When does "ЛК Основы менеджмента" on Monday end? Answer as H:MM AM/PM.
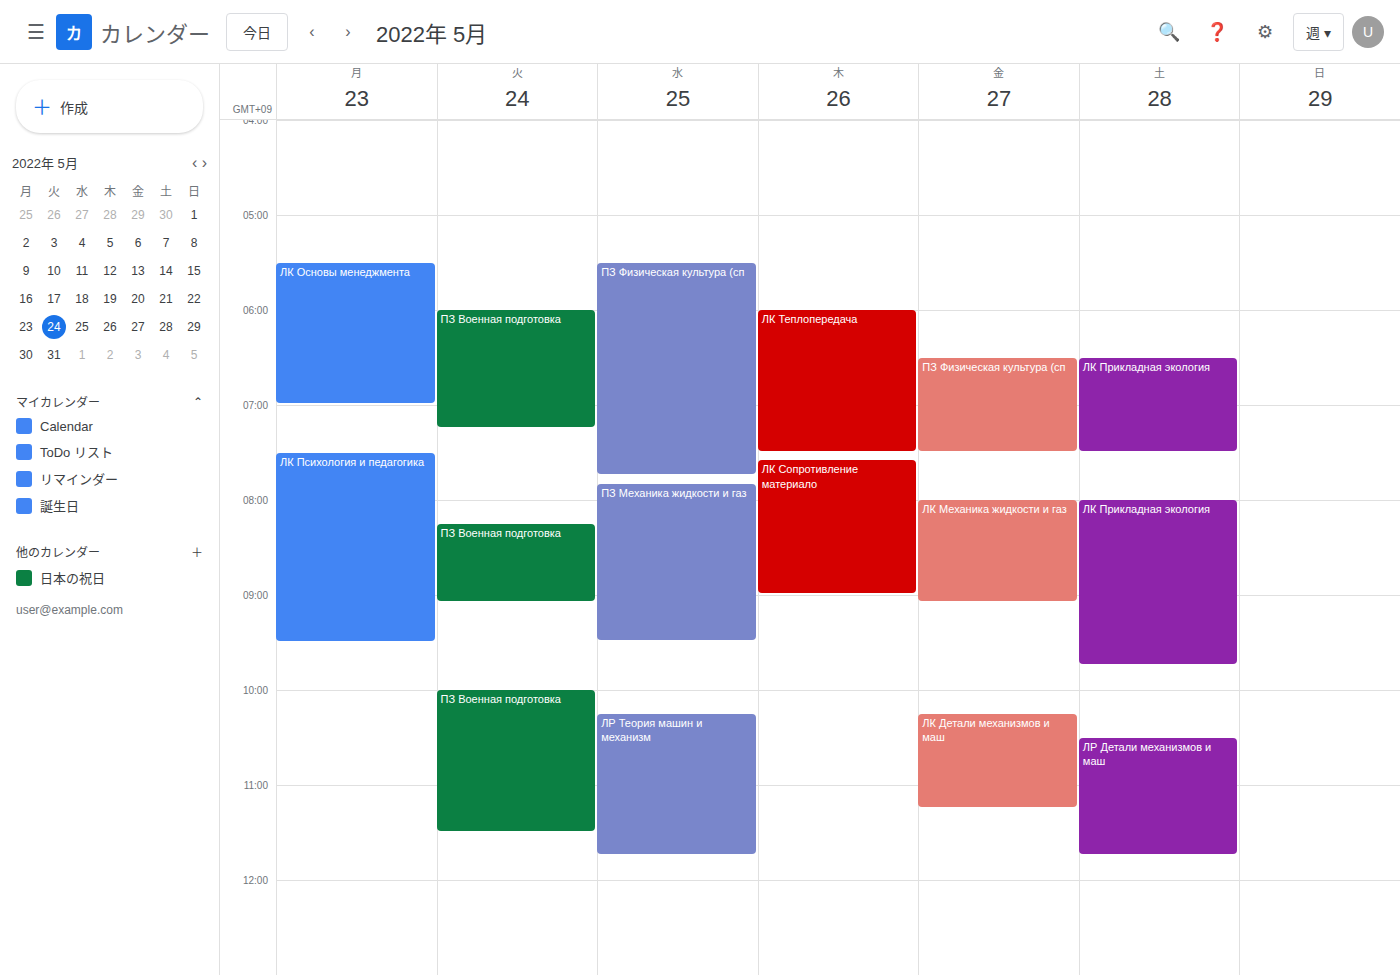
7:00 AM